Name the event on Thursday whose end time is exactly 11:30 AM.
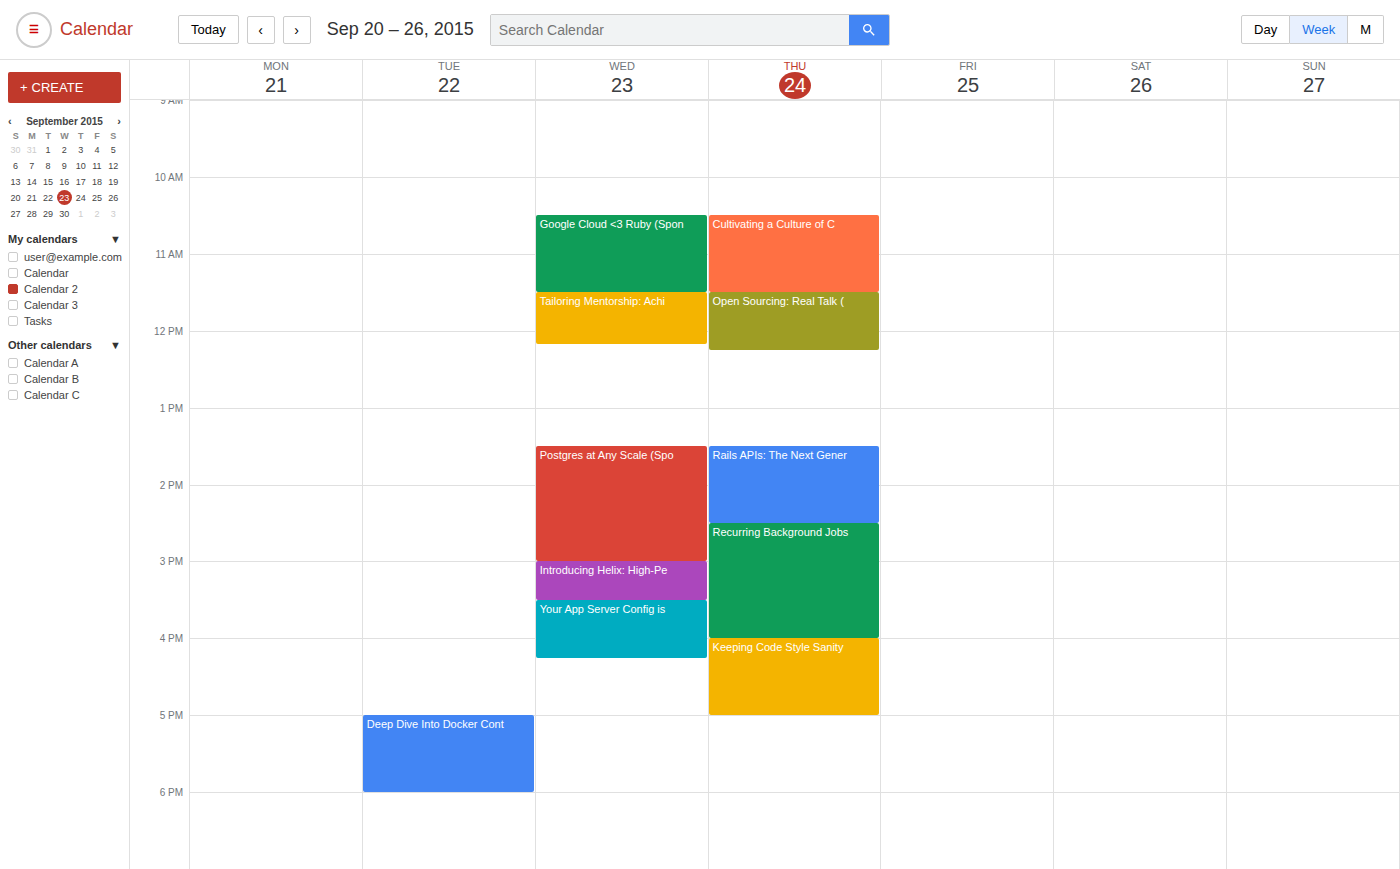
"Cultivating a Culture of C"